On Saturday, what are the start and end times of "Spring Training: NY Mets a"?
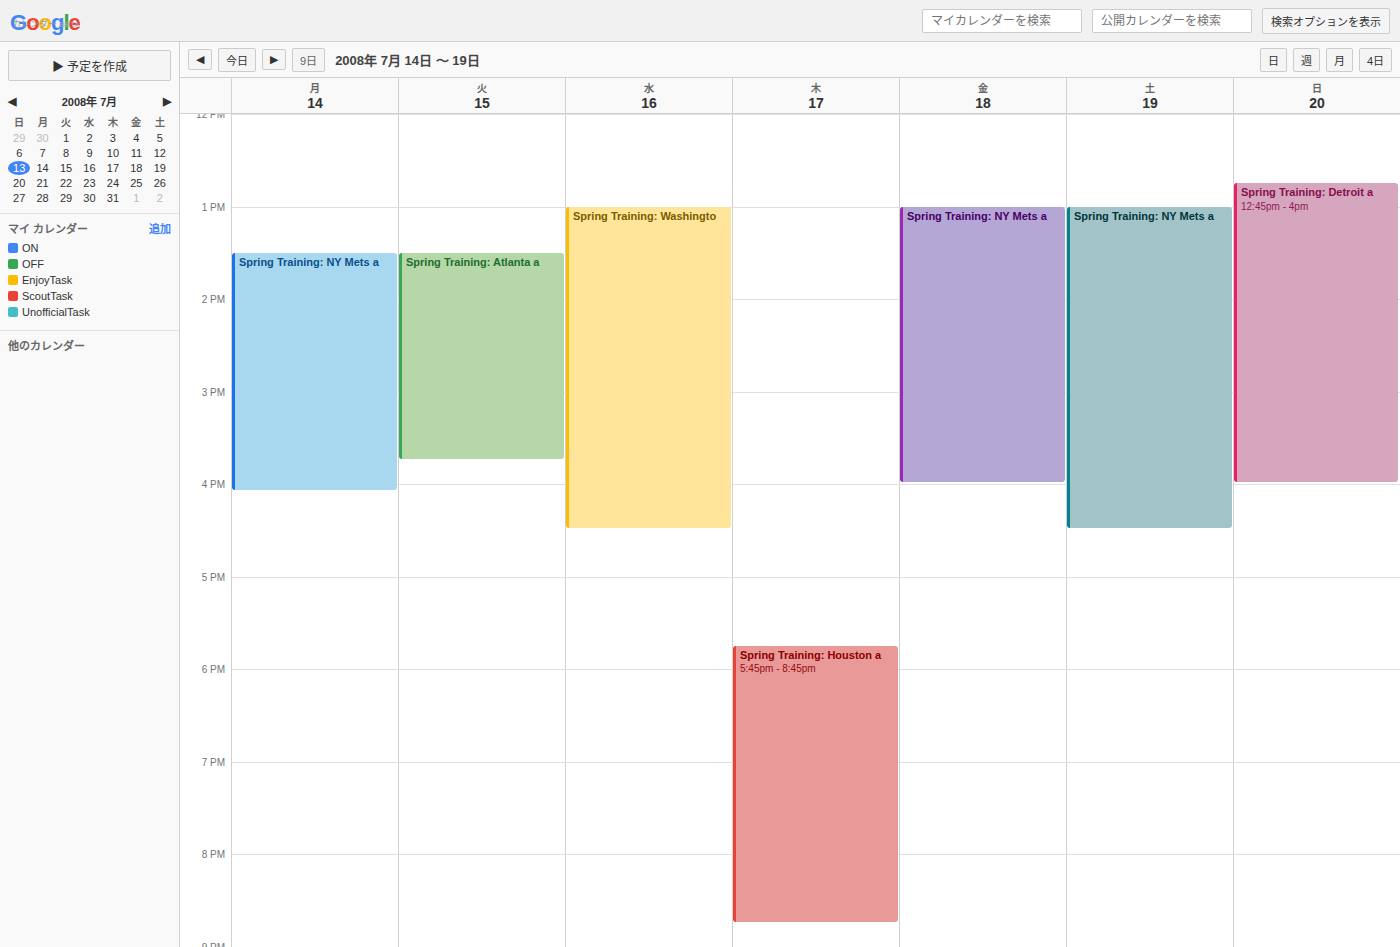
1:00 PM to 4:30 PM